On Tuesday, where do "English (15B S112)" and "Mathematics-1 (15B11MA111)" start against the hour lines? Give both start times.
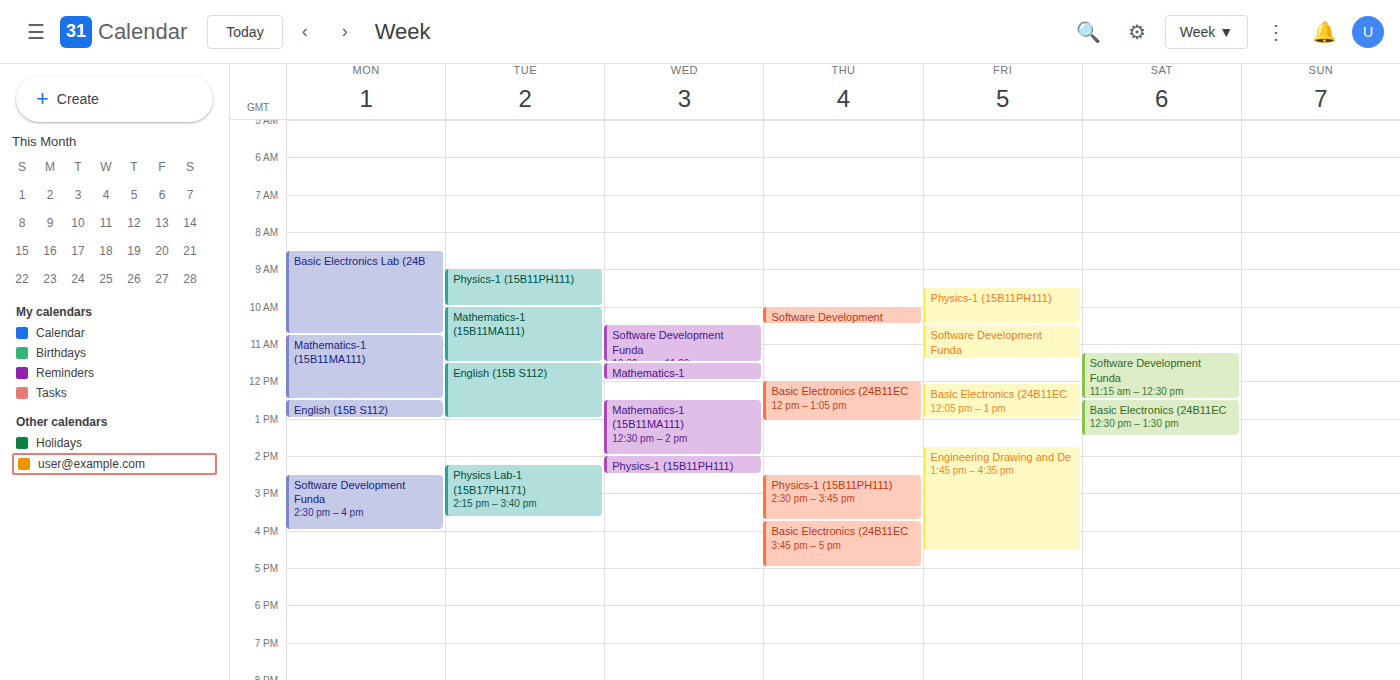
"English (15B S112)": 11:30 AM, halfway between the 11 AM and 12 PM lines. "Mathematics-1 (15B11MA111)": 10:00 AM, exactly on the 10 AM line.